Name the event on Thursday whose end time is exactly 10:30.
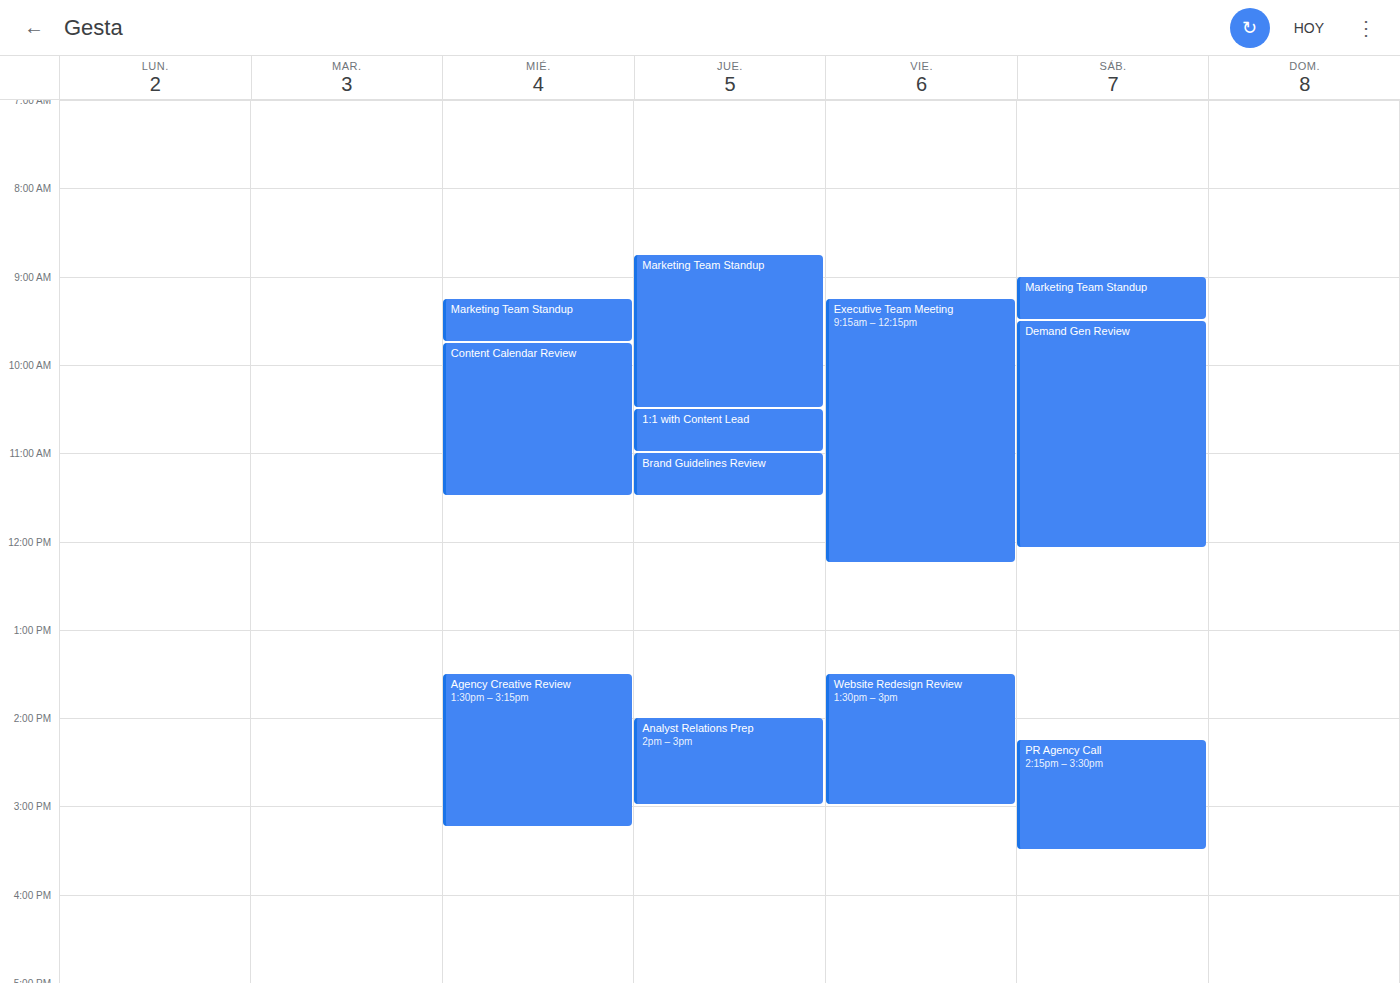
"Marketing Team Standup"